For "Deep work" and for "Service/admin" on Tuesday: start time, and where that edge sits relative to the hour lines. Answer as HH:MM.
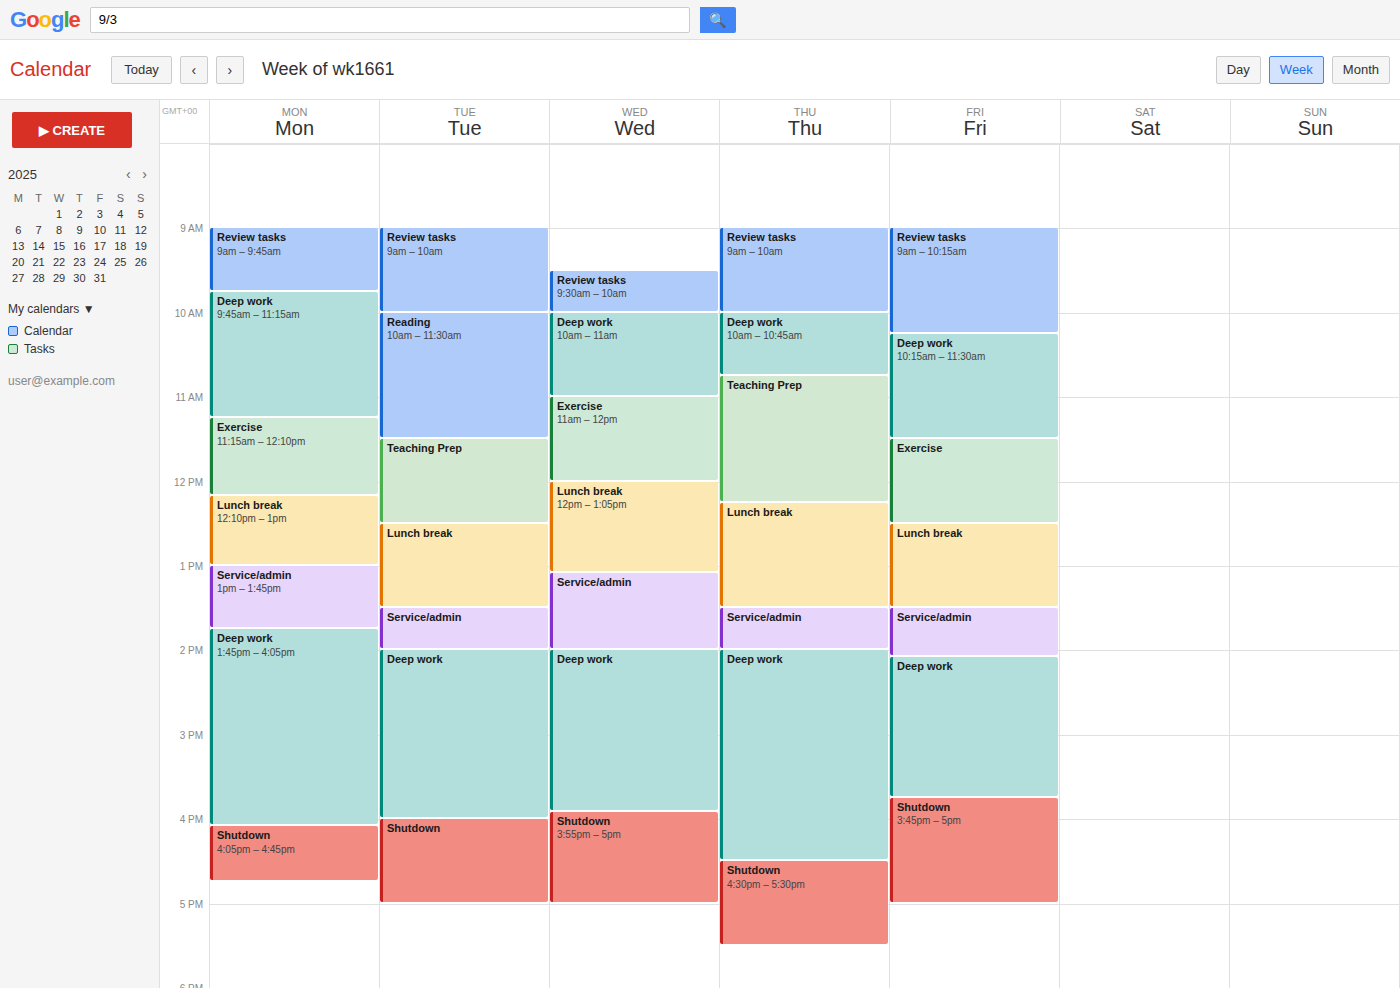
"Deep work": 14:00, exactly on the 14:00 line. "Service/admin": 13:30, halfway between the 13:00 and 14:00 lines.